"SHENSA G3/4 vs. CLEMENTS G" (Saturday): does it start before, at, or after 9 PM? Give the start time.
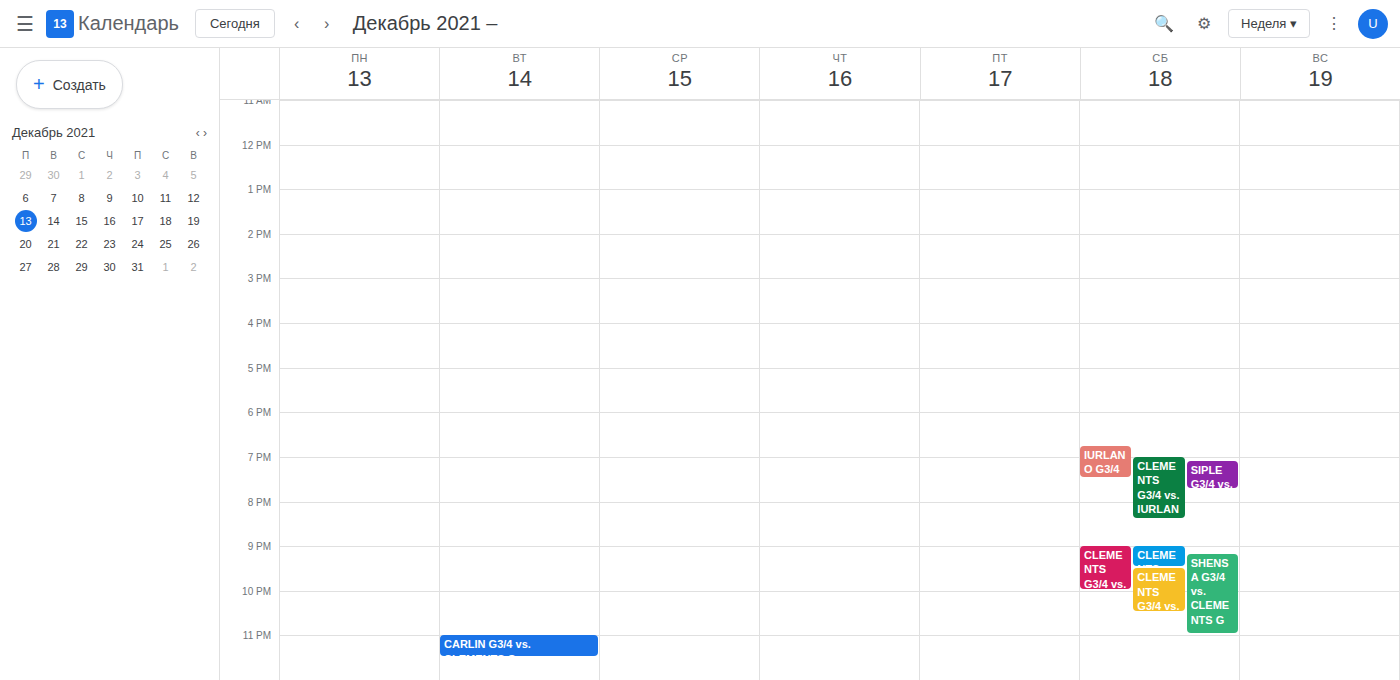
9:10 PM -- after 9 PM, 10 minutes below the 9 PM line.